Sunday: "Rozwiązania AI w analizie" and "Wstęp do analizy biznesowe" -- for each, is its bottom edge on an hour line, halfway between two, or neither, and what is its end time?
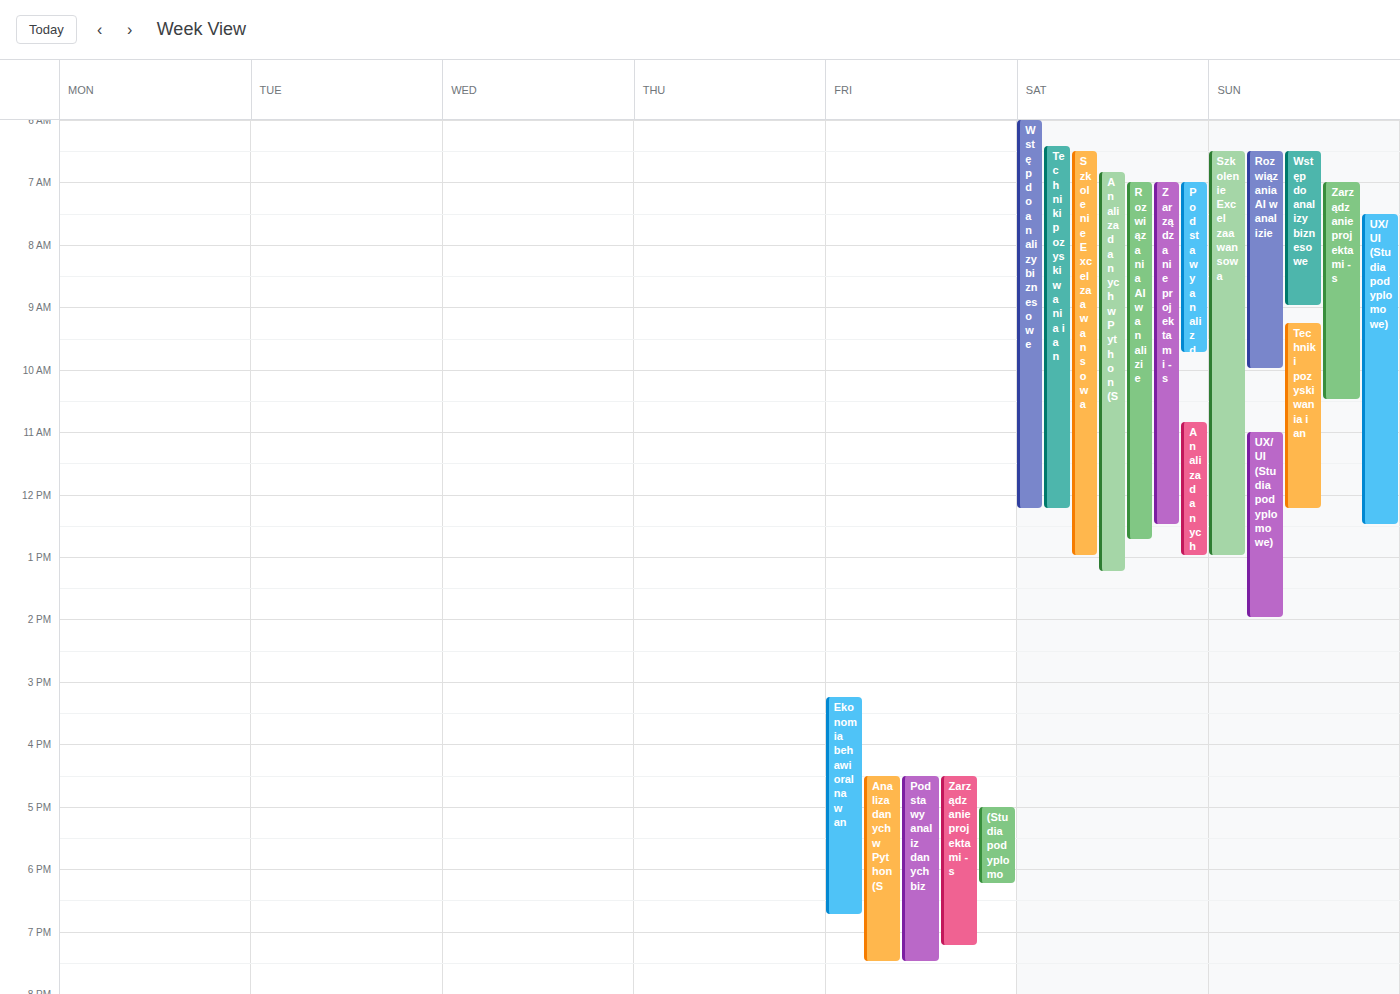
"Rozwiązania AI w analizie": 10:00 AM, exactly on the 10 AM line. "Wstęp do analizy biznesowe": 9:00 AM, exactly on the 9 AM line.